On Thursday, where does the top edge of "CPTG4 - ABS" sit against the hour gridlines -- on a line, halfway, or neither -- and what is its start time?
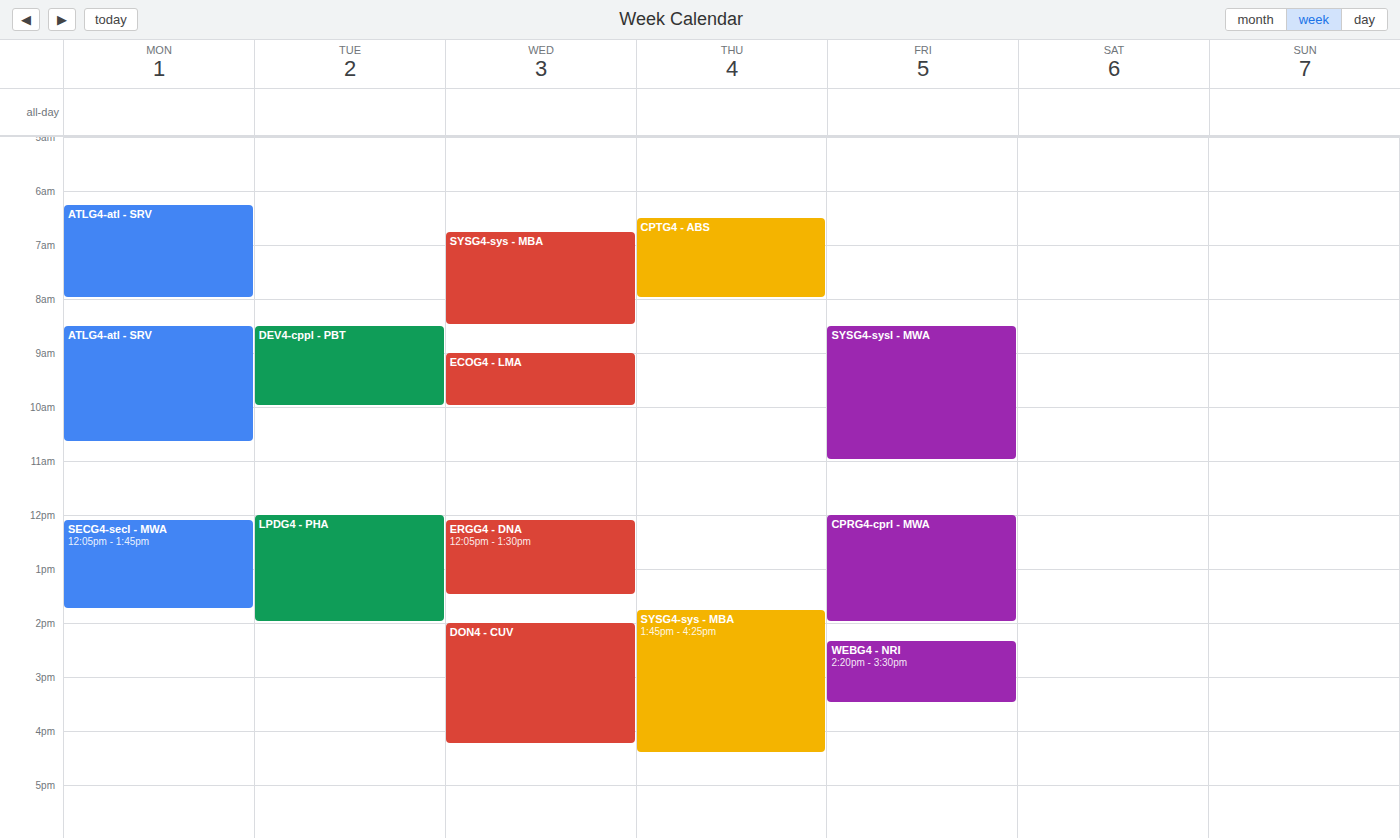
6:30 AM -- halfway between the 6 AM and 7 AM lines.